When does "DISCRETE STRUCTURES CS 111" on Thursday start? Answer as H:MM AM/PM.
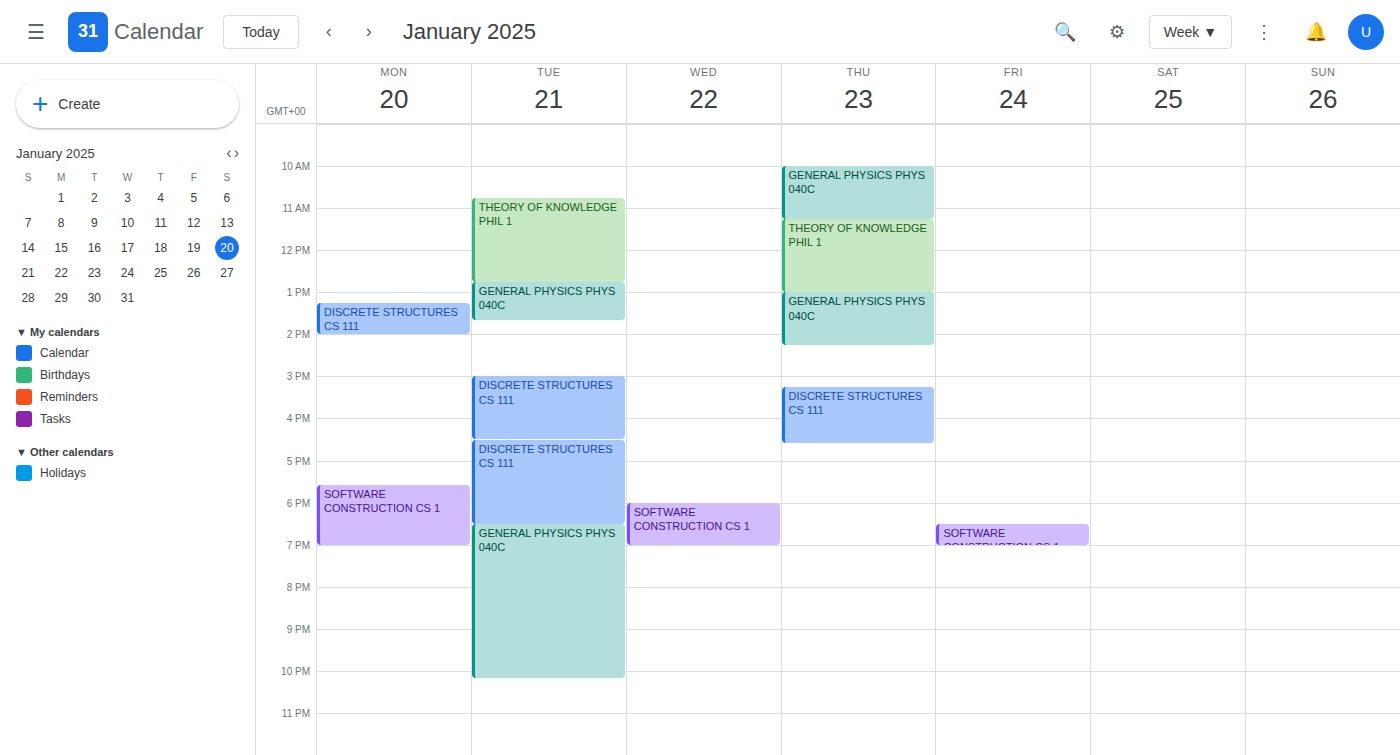
3:15 PM